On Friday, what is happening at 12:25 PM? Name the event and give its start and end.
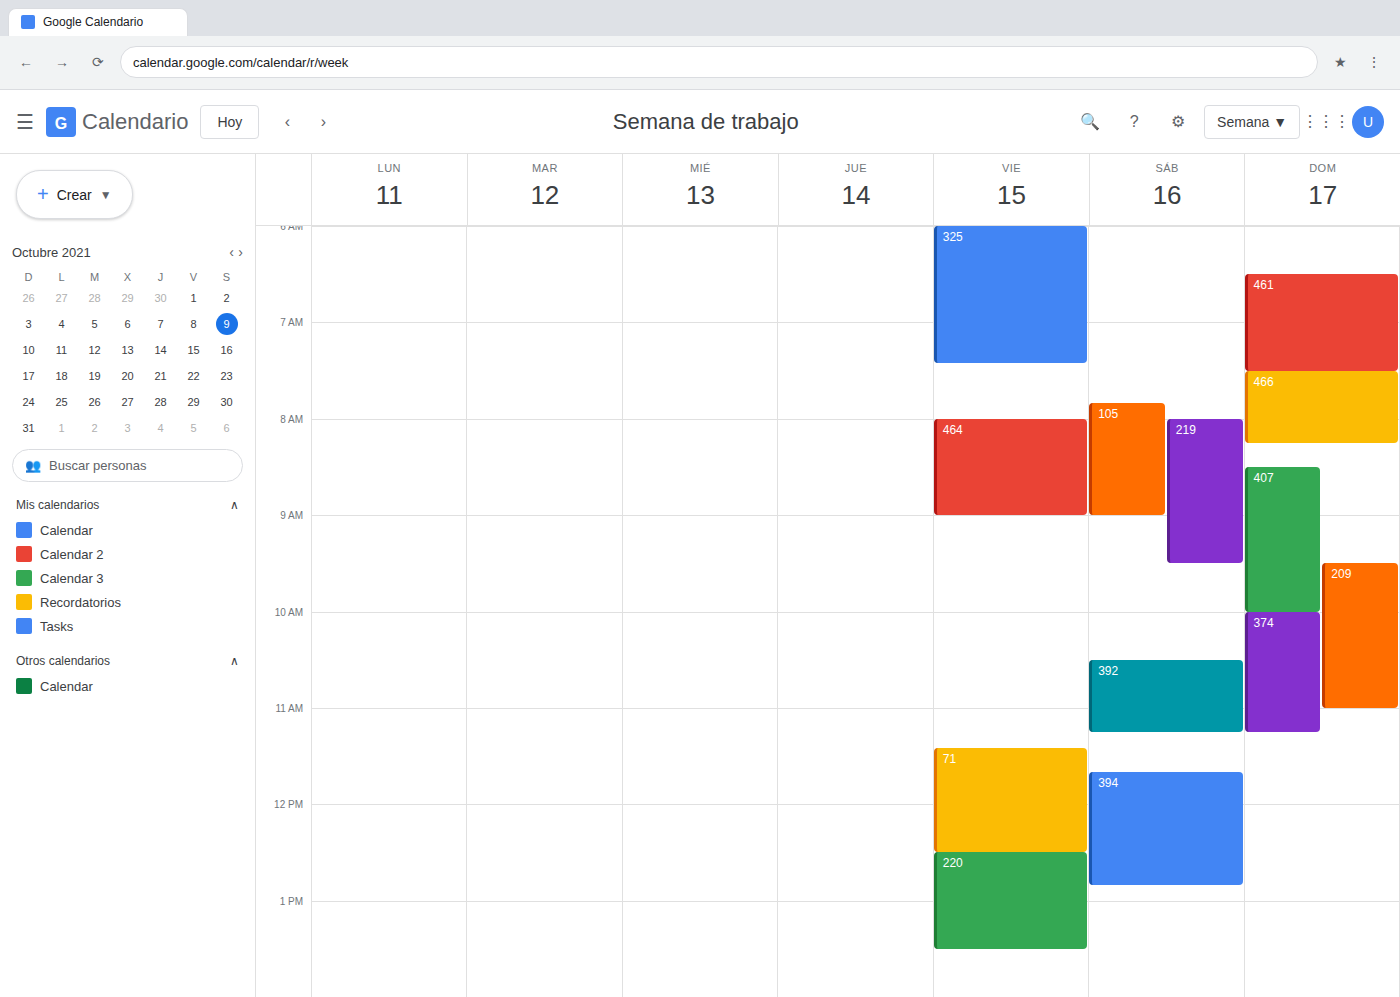
"71", 11:25 AM to 12:30 PM